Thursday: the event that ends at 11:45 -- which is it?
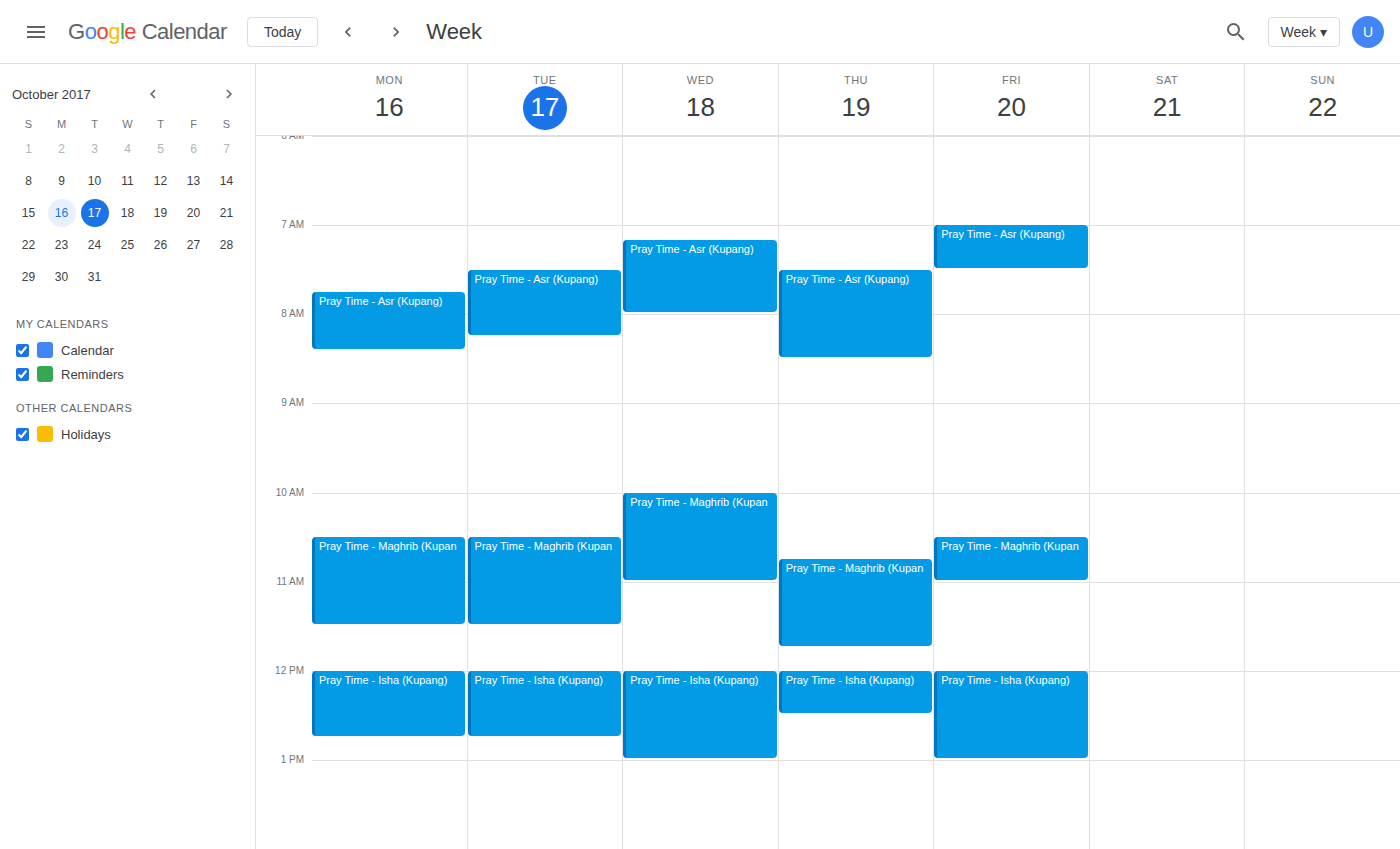
"Pray Time - Maghrib (Kupan"